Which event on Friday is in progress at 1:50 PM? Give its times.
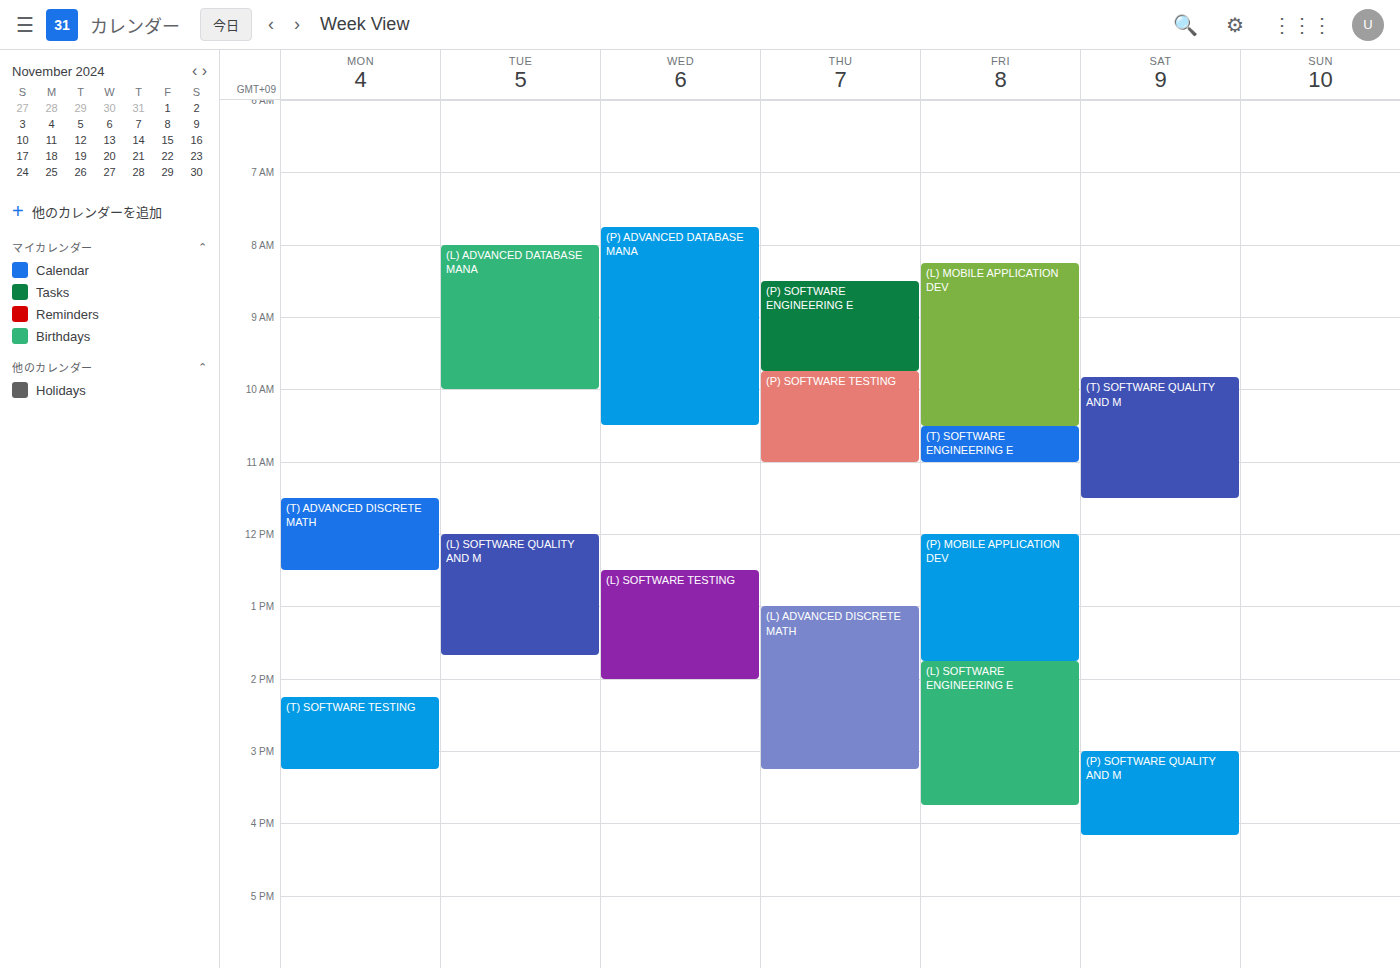
"(L) SOFTWARE ENGINEERING E", 1:45 PM to 3:45 PM